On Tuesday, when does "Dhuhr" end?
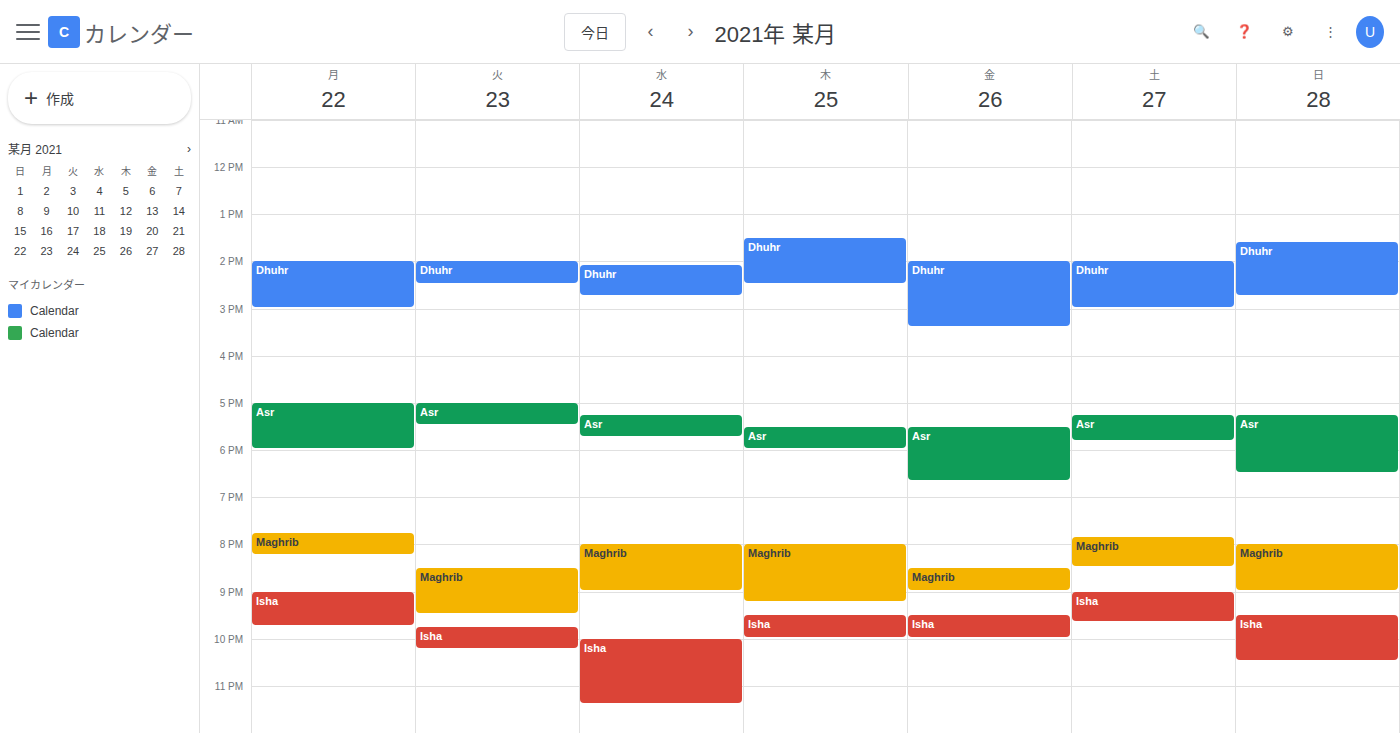
2:30 PM